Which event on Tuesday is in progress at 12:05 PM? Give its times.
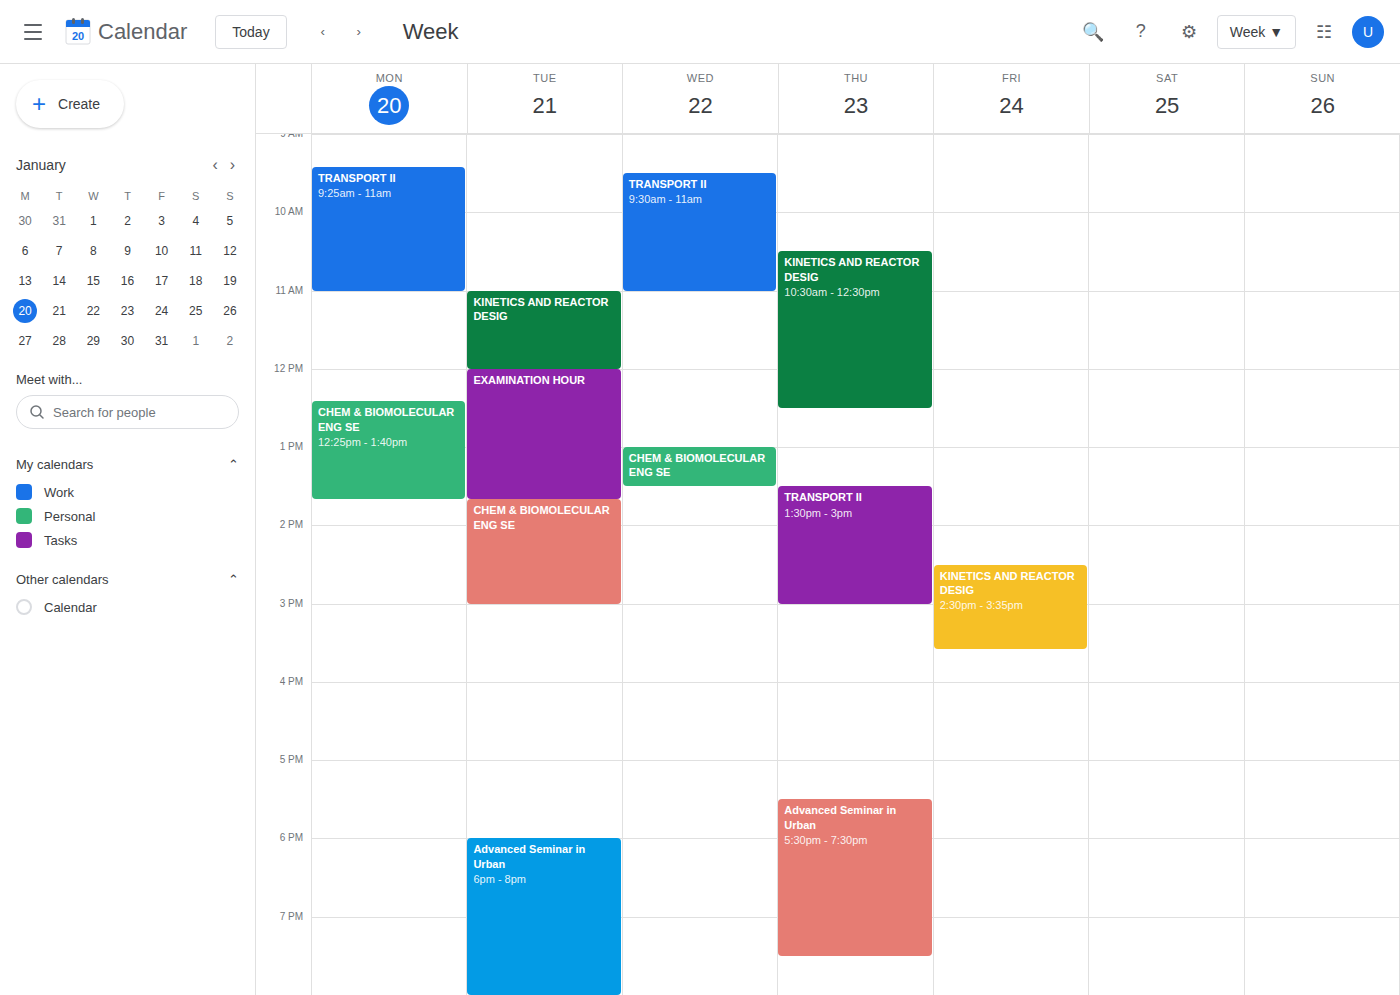
"EXAMINATION HOUR", 12:00 PM to 1:40 PM